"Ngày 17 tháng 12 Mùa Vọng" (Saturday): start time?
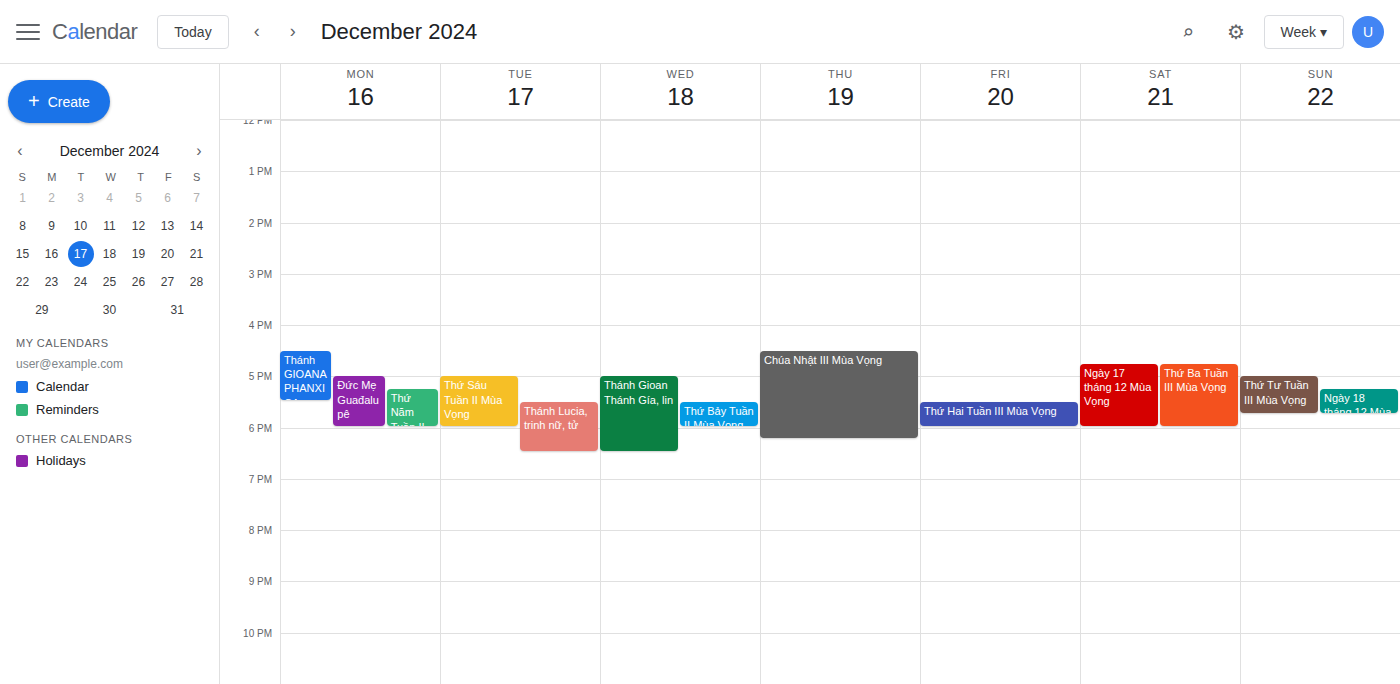
4:45 PM